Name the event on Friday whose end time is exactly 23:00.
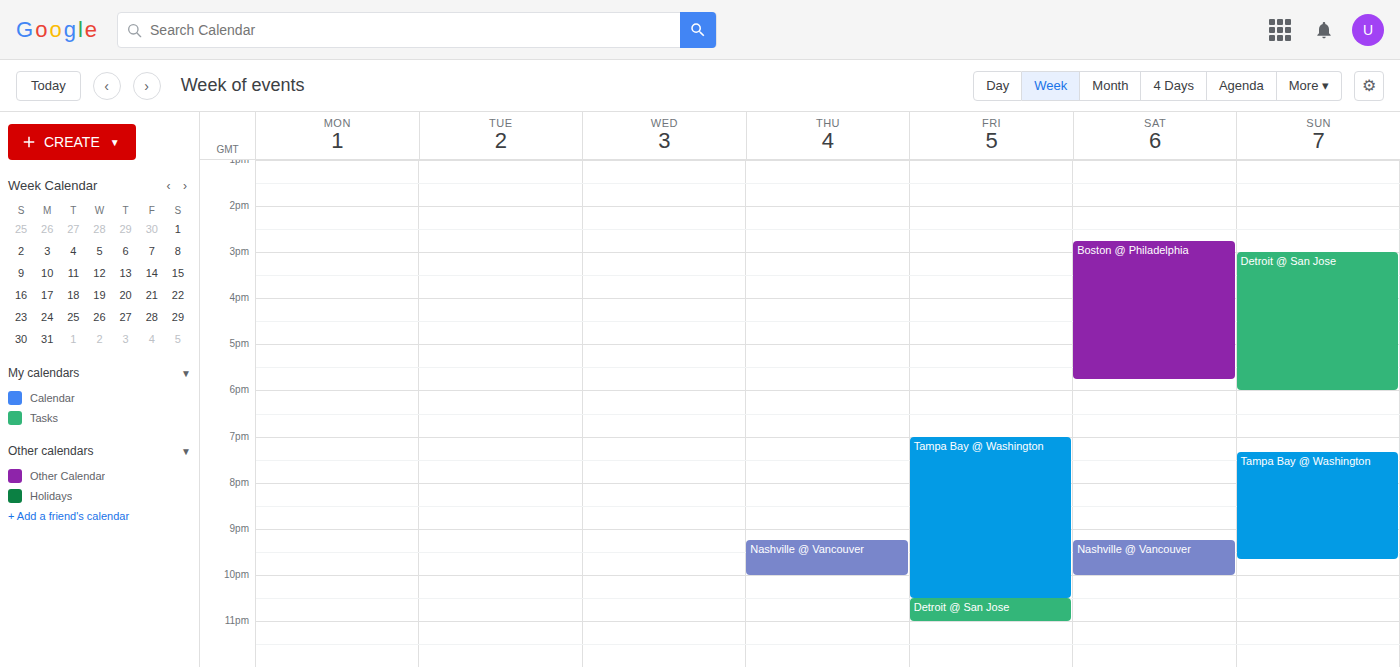
"Detroit @ San Jose"